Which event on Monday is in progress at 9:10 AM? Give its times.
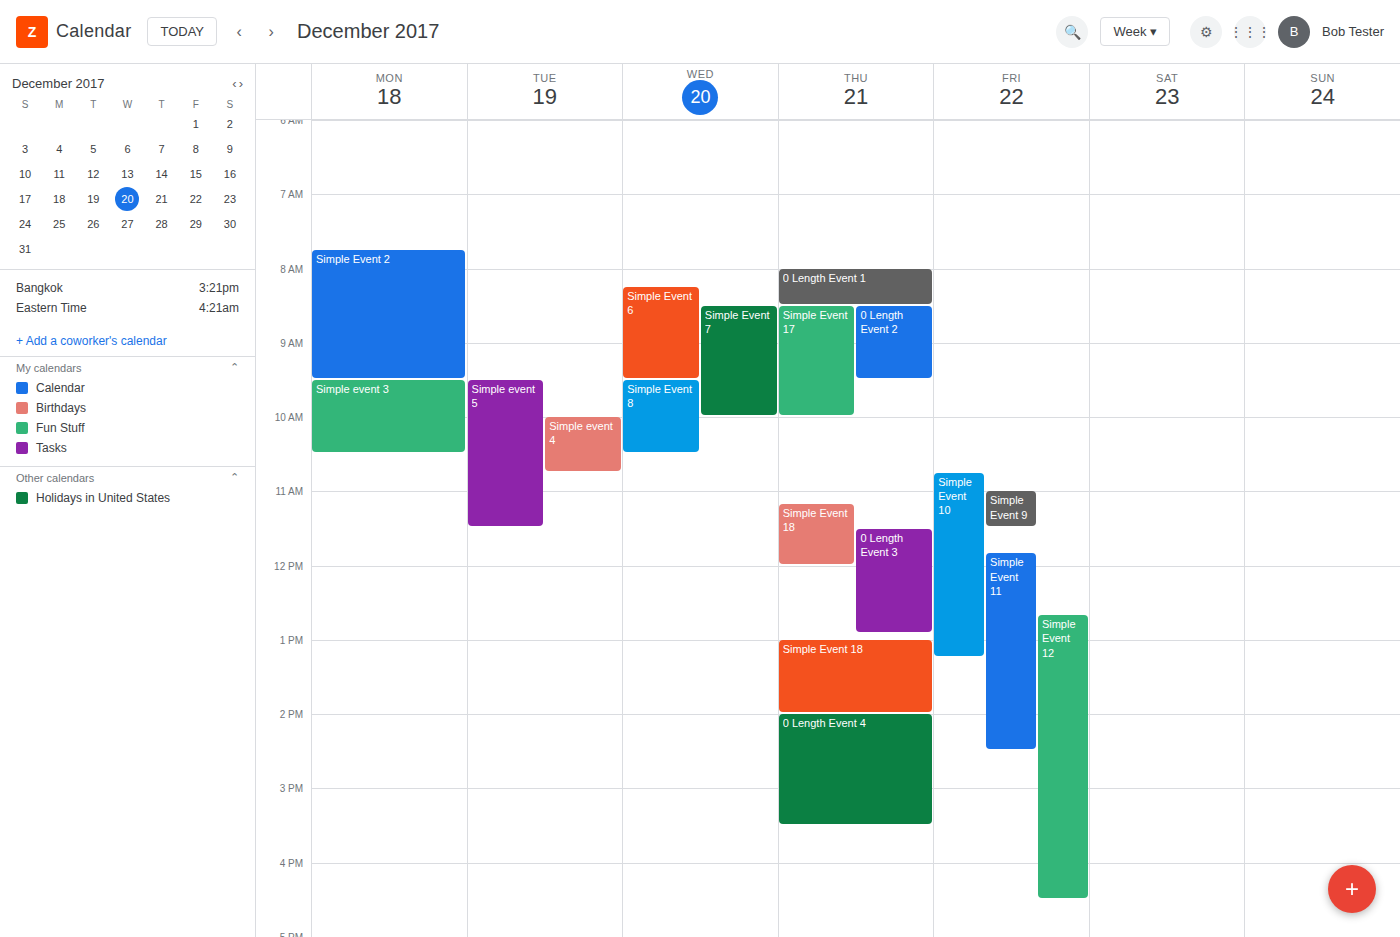
"Simple Event 2", 7:45 AM to 9:30 AM